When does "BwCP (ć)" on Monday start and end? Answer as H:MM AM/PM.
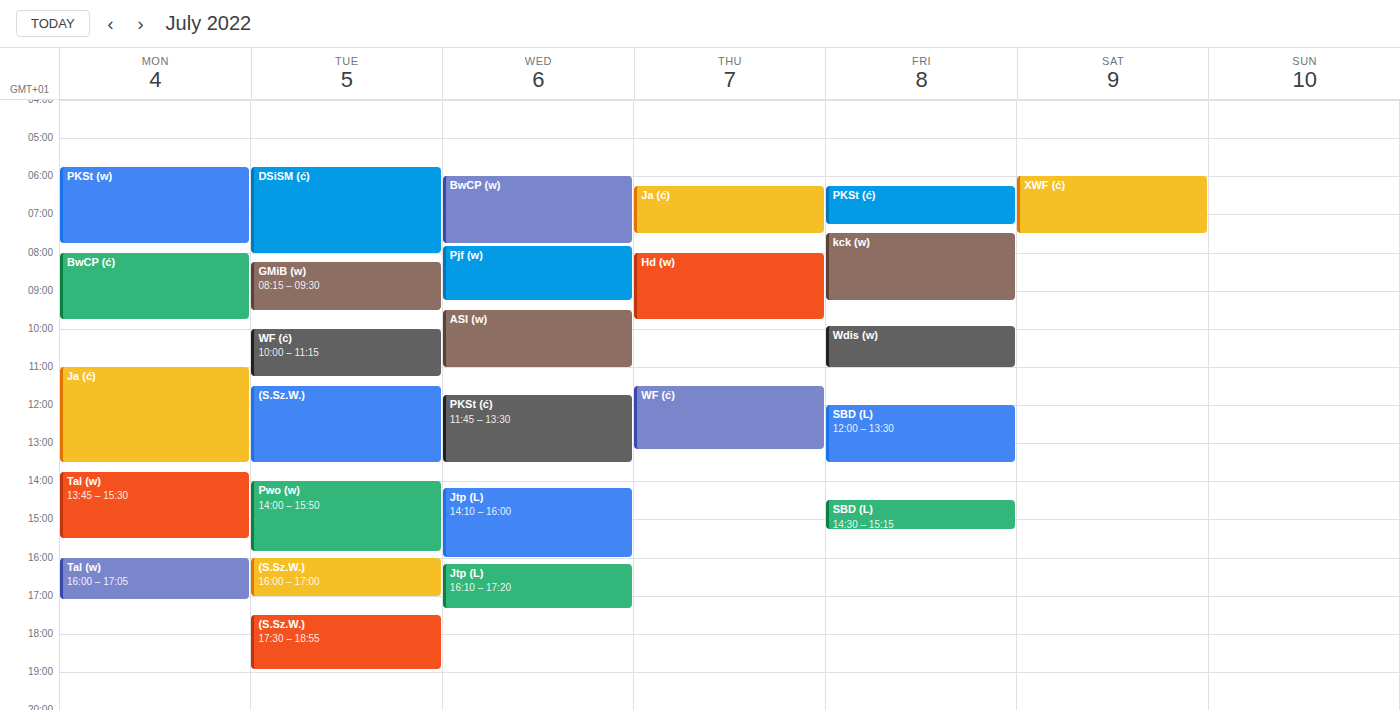
8:00 AM to 9:45 AM